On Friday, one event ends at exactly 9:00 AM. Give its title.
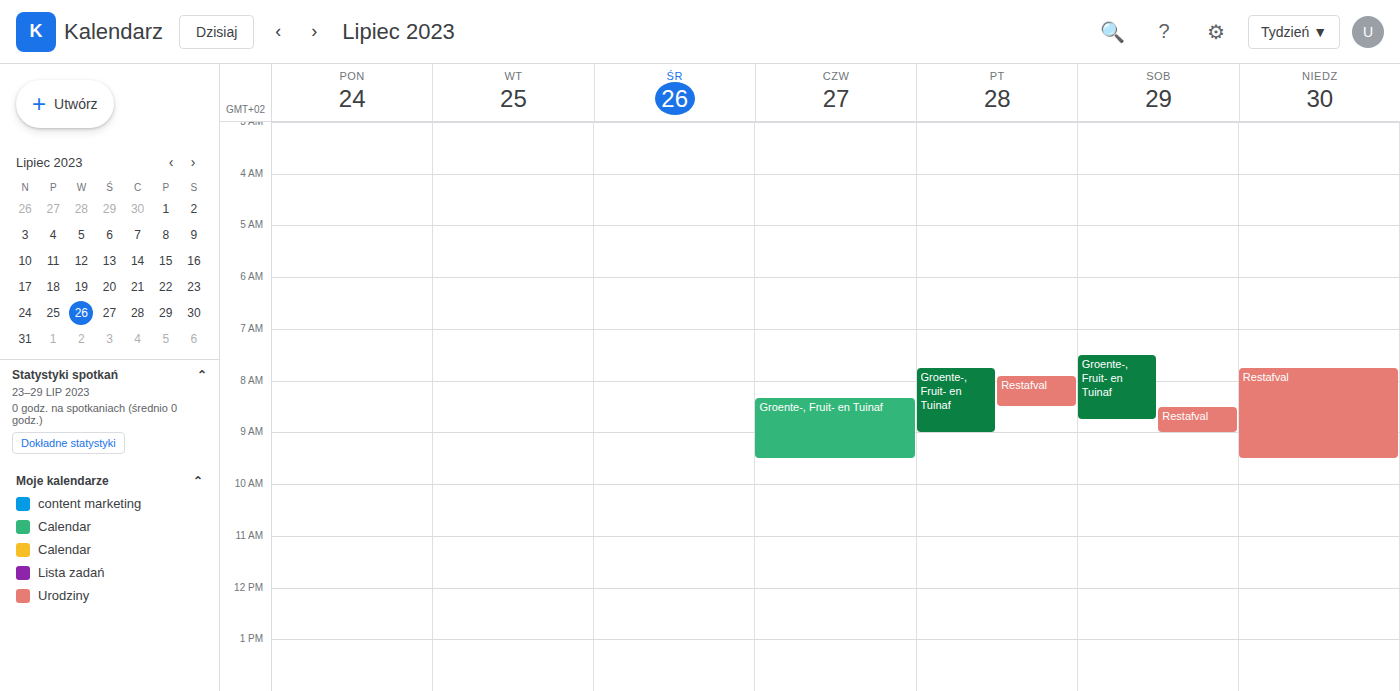
"Groente-, Fruit- en Tuinaf"